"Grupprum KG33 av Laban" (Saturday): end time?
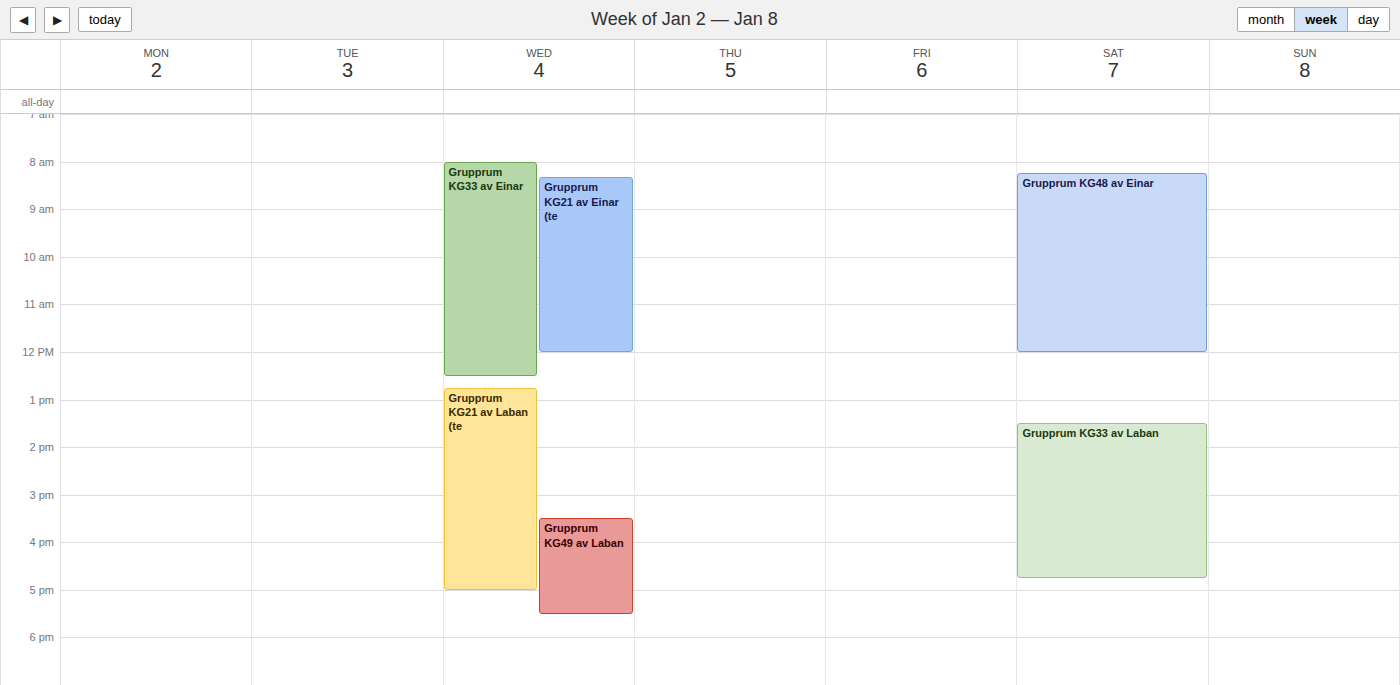
4:45 PM